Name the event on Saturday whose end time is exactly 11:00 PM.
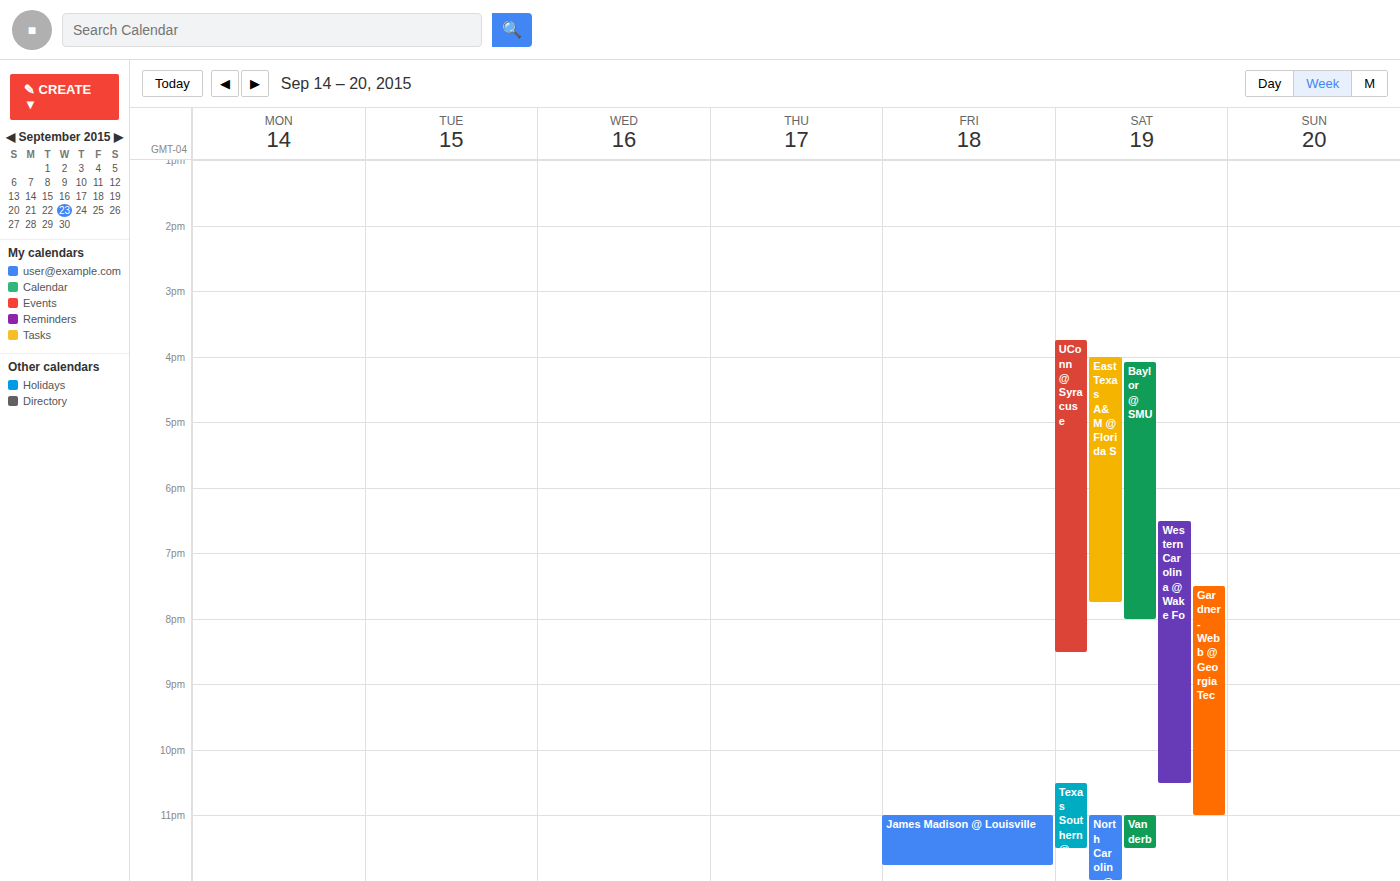
"Gardner-Webb @ Georgia Tec"